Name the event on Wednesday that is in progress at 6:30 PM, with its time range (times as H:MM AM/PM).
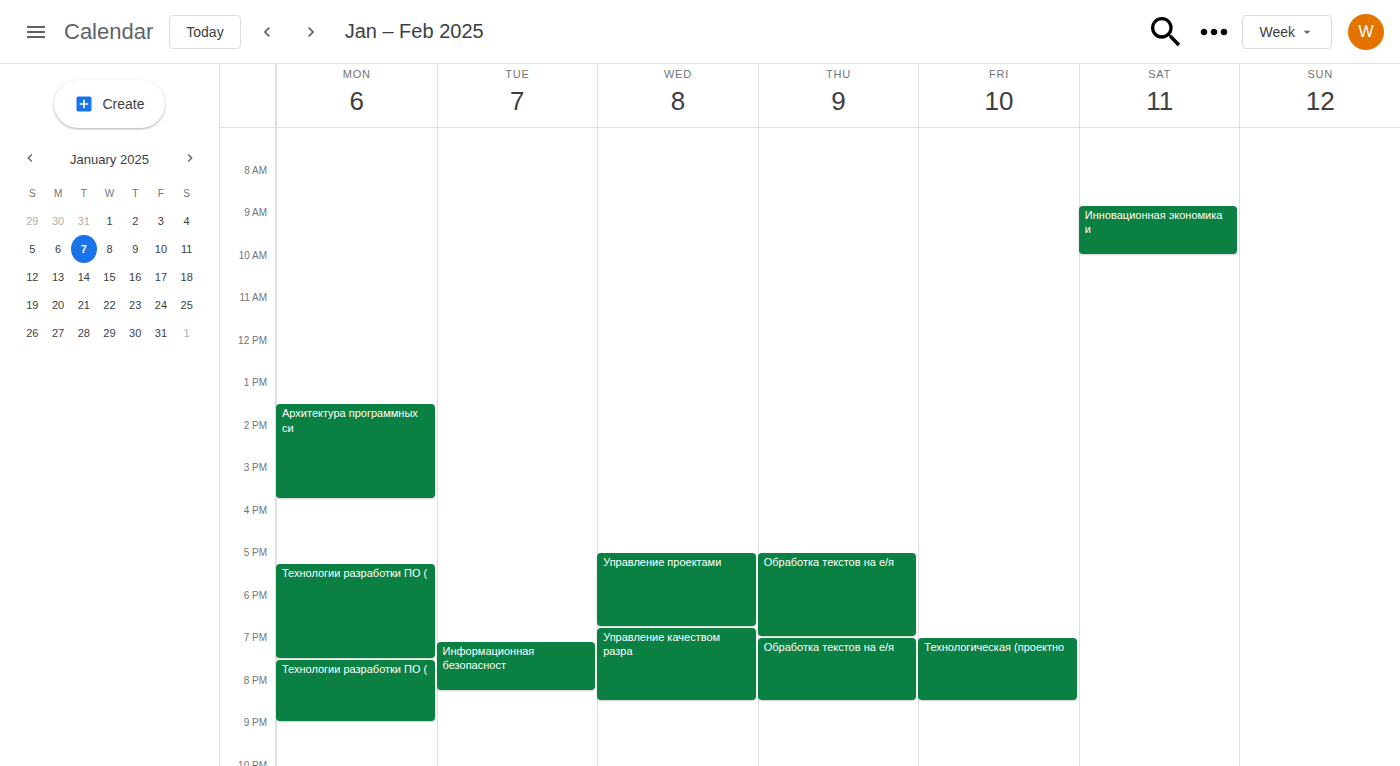
"Управление проектами", 5:00 PM to 6:45 PM